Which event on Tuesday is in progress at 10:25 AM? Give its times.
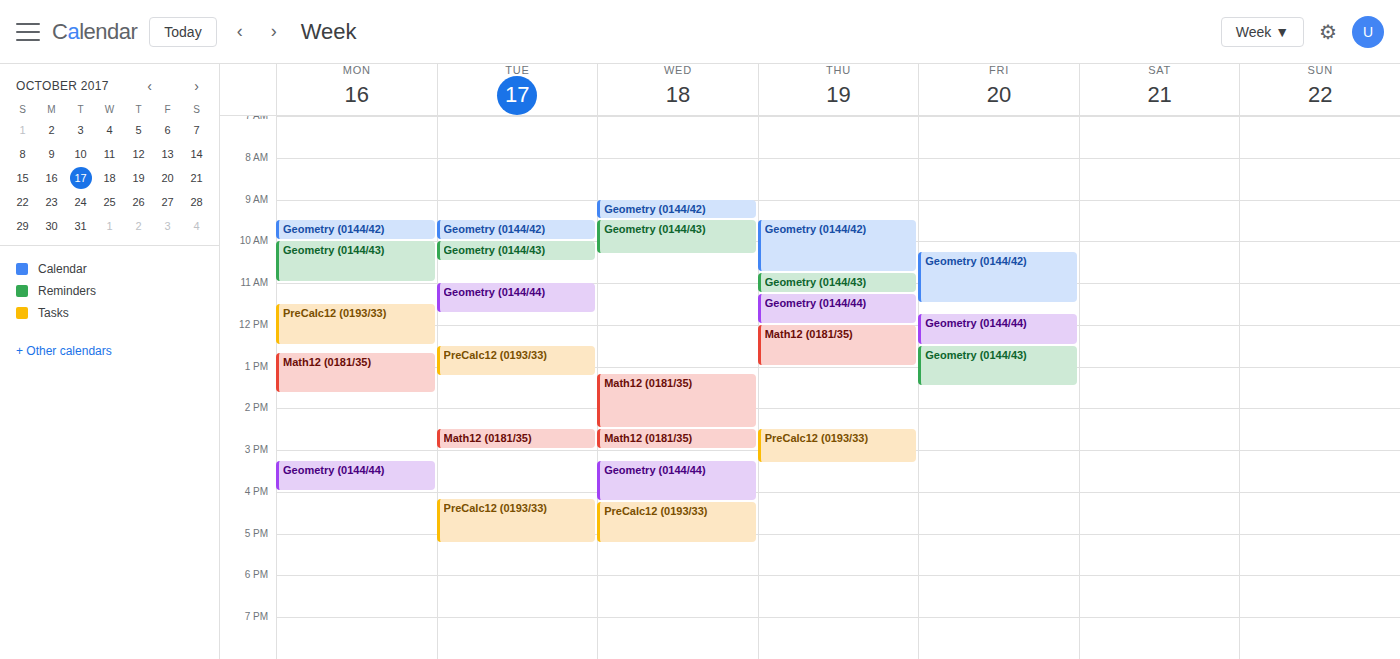
"Geometry (0144/43)", 10:00 AM to 10:30 AM